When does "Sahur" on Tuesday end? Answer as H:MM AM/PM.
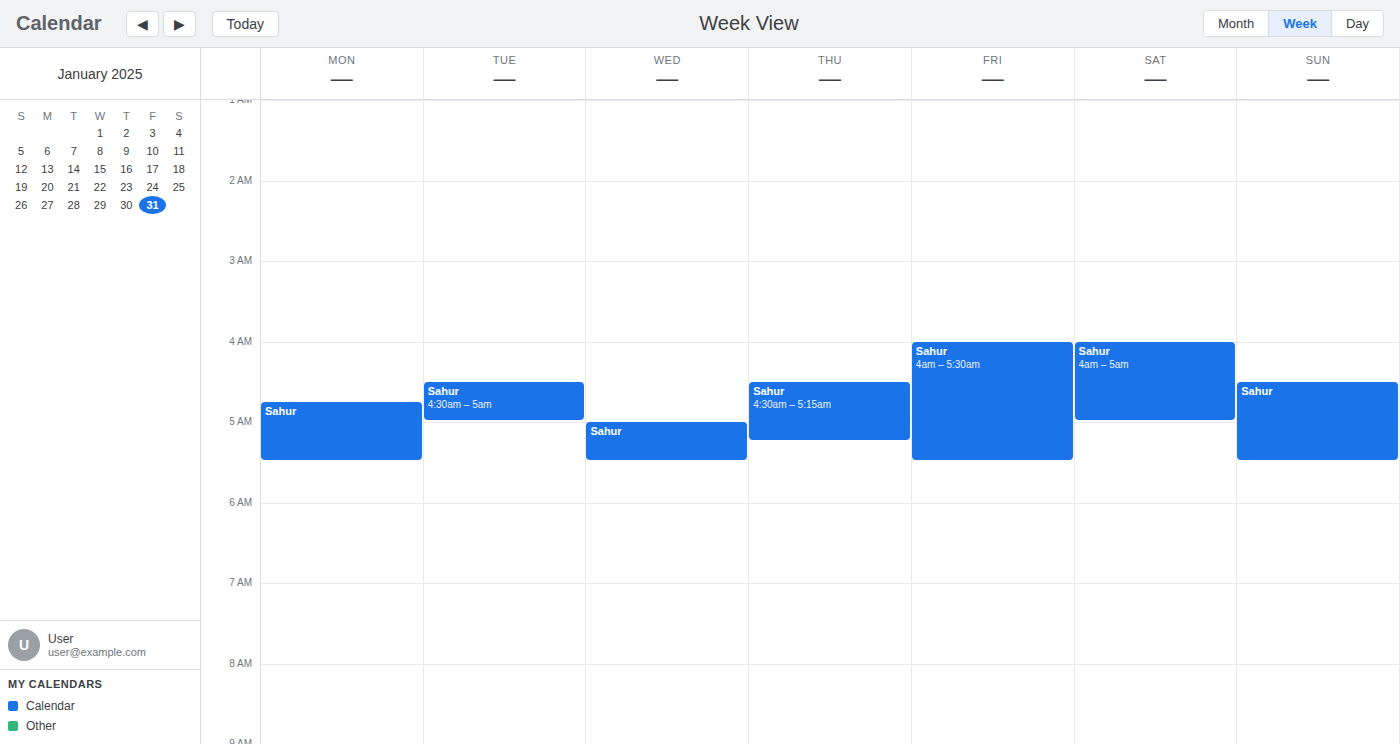
5:00 AM